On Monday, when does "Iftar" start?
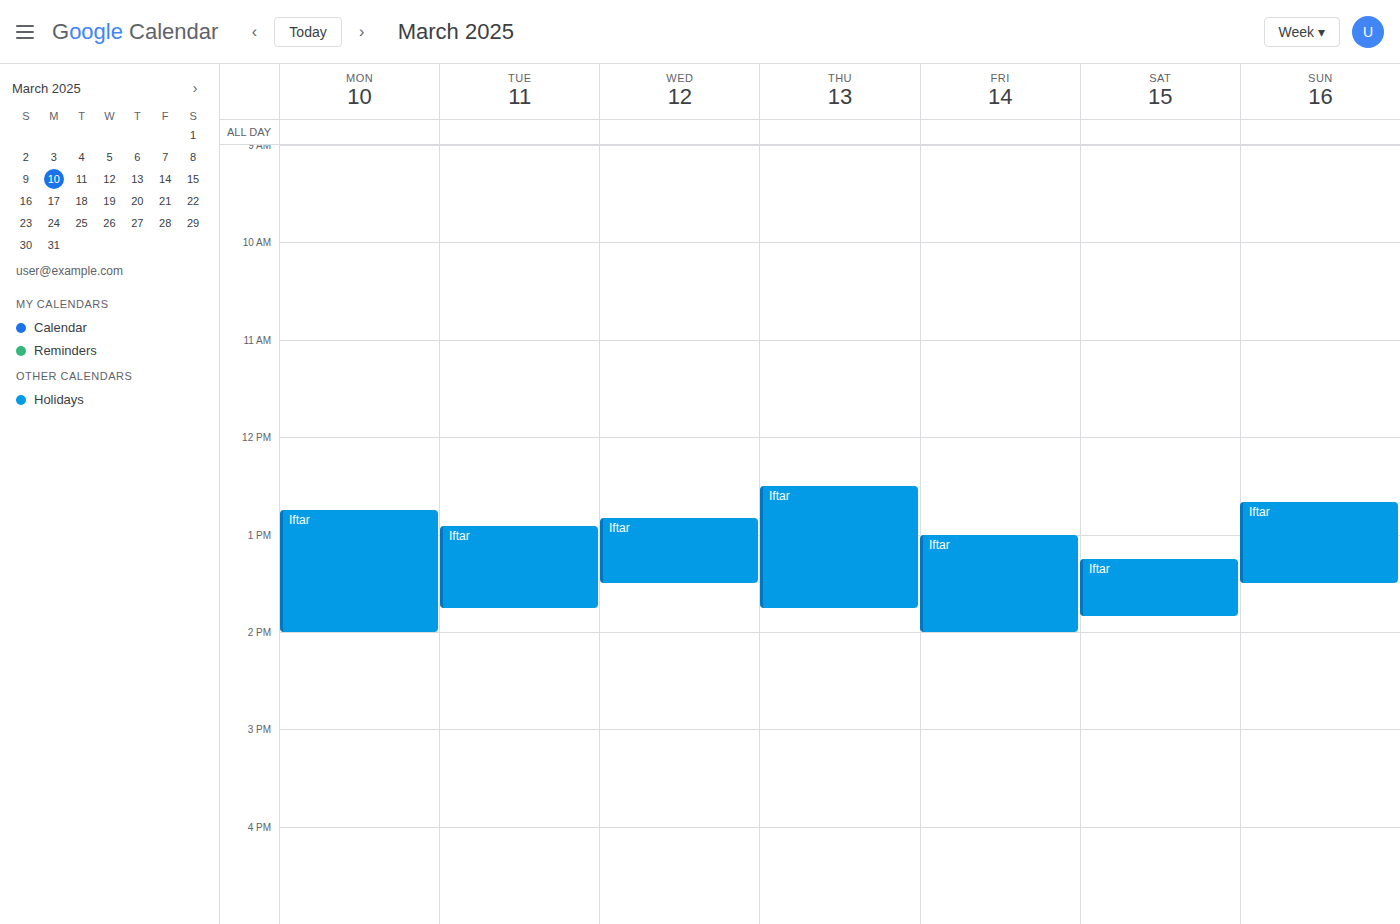
12:45 PM